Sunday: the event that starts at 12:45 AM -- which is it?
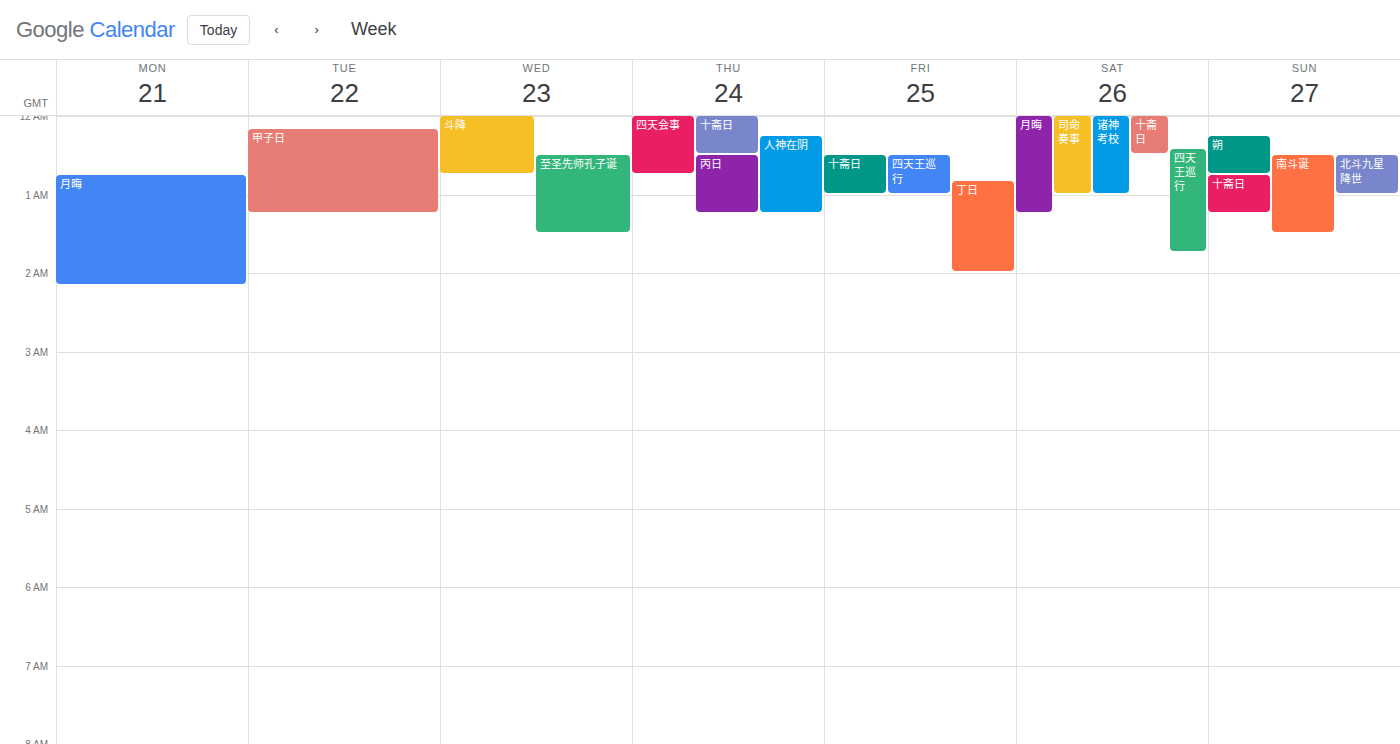
"十斋日"